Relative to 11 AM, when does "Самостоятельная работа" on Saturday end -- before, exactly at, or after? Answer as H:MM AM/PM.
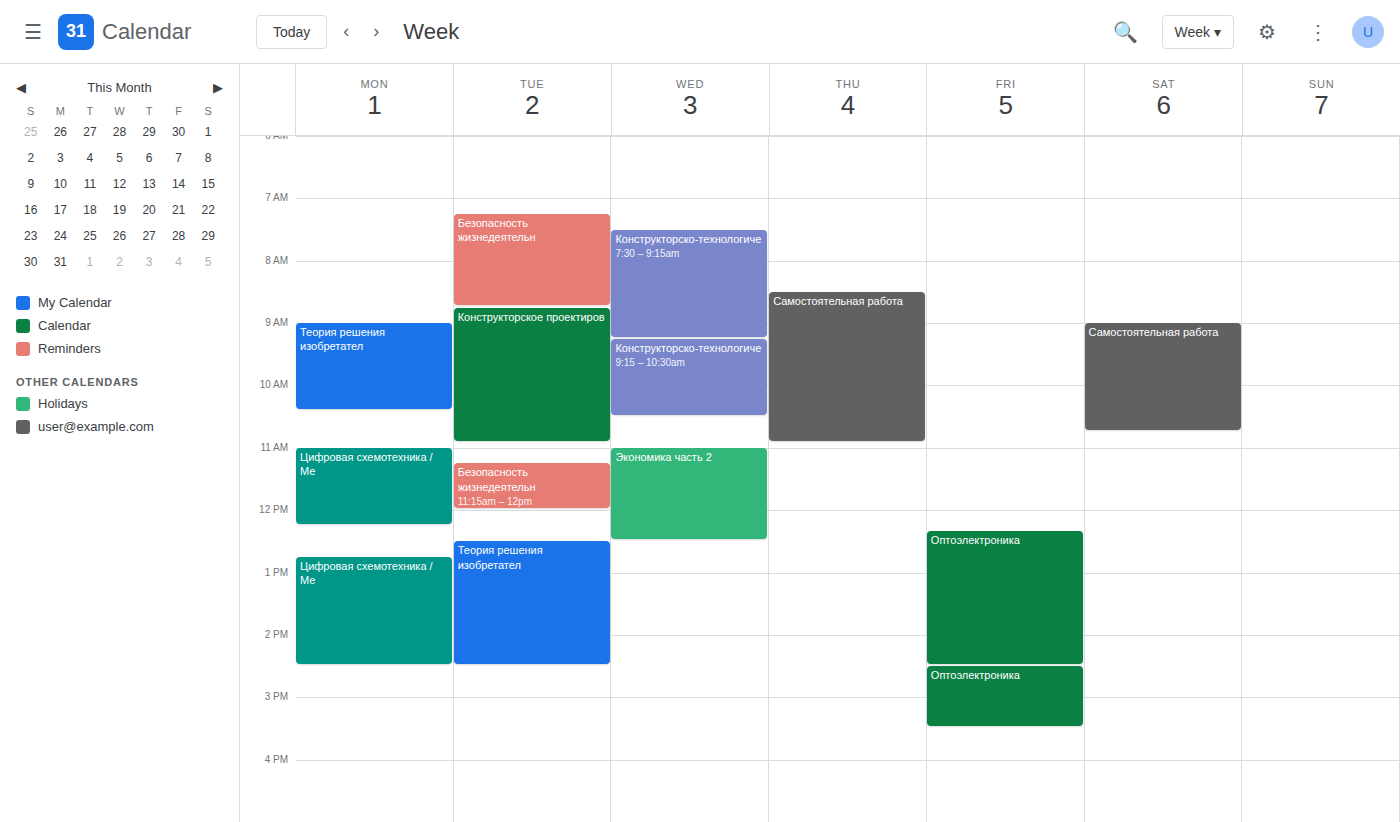
10:45 AM -- before 11 AM, 15 minutes above the 11 AM line.